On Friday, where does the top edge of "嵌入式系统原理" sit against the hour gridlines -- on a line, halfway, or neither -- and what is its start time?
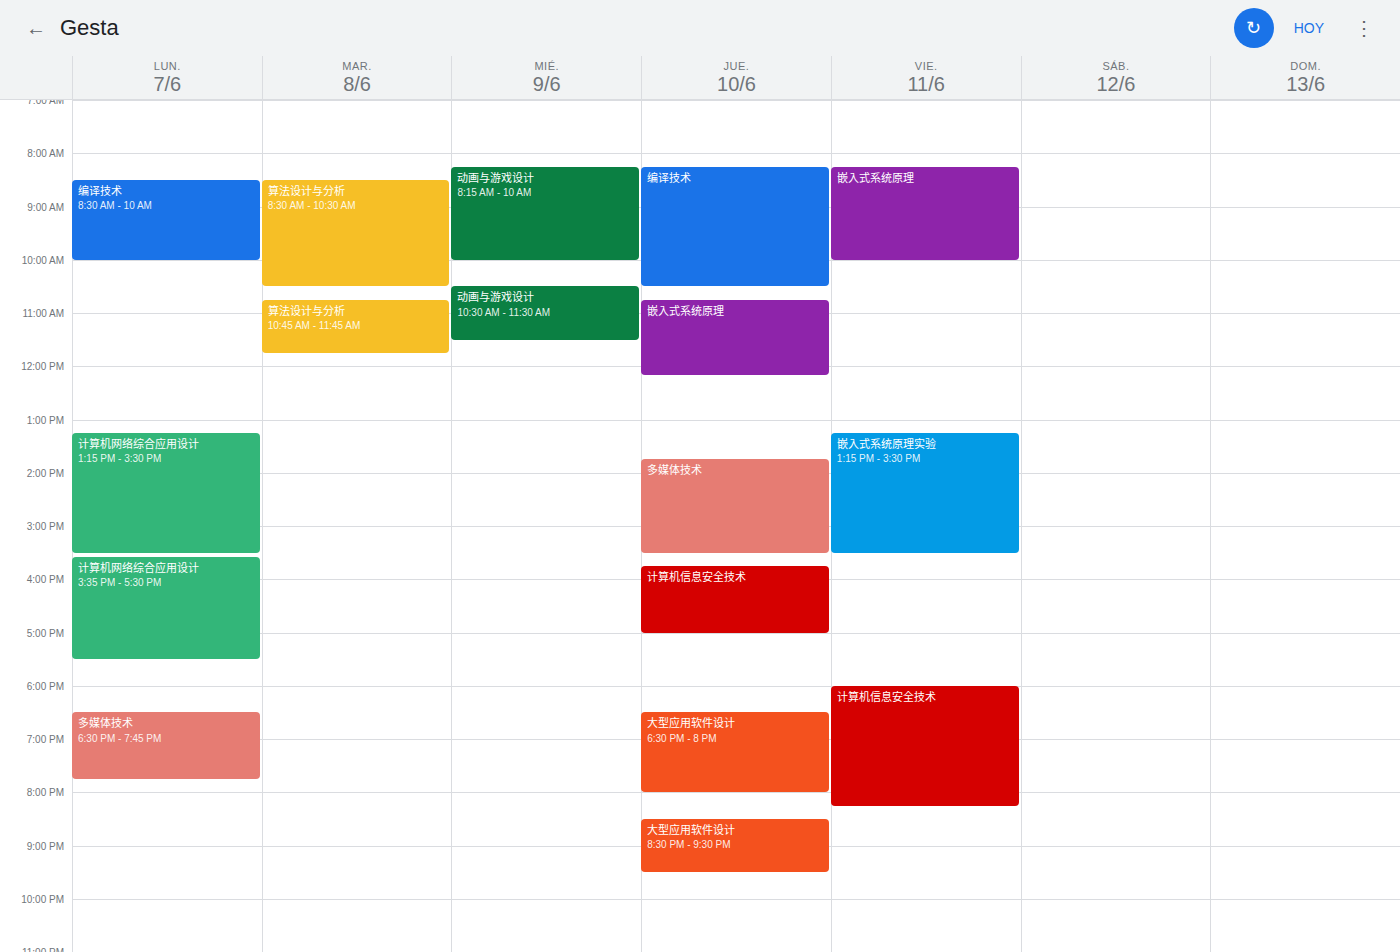
8:15 AM -- neither: a quarter of the way from the 8 AM line to the 9 AM line.